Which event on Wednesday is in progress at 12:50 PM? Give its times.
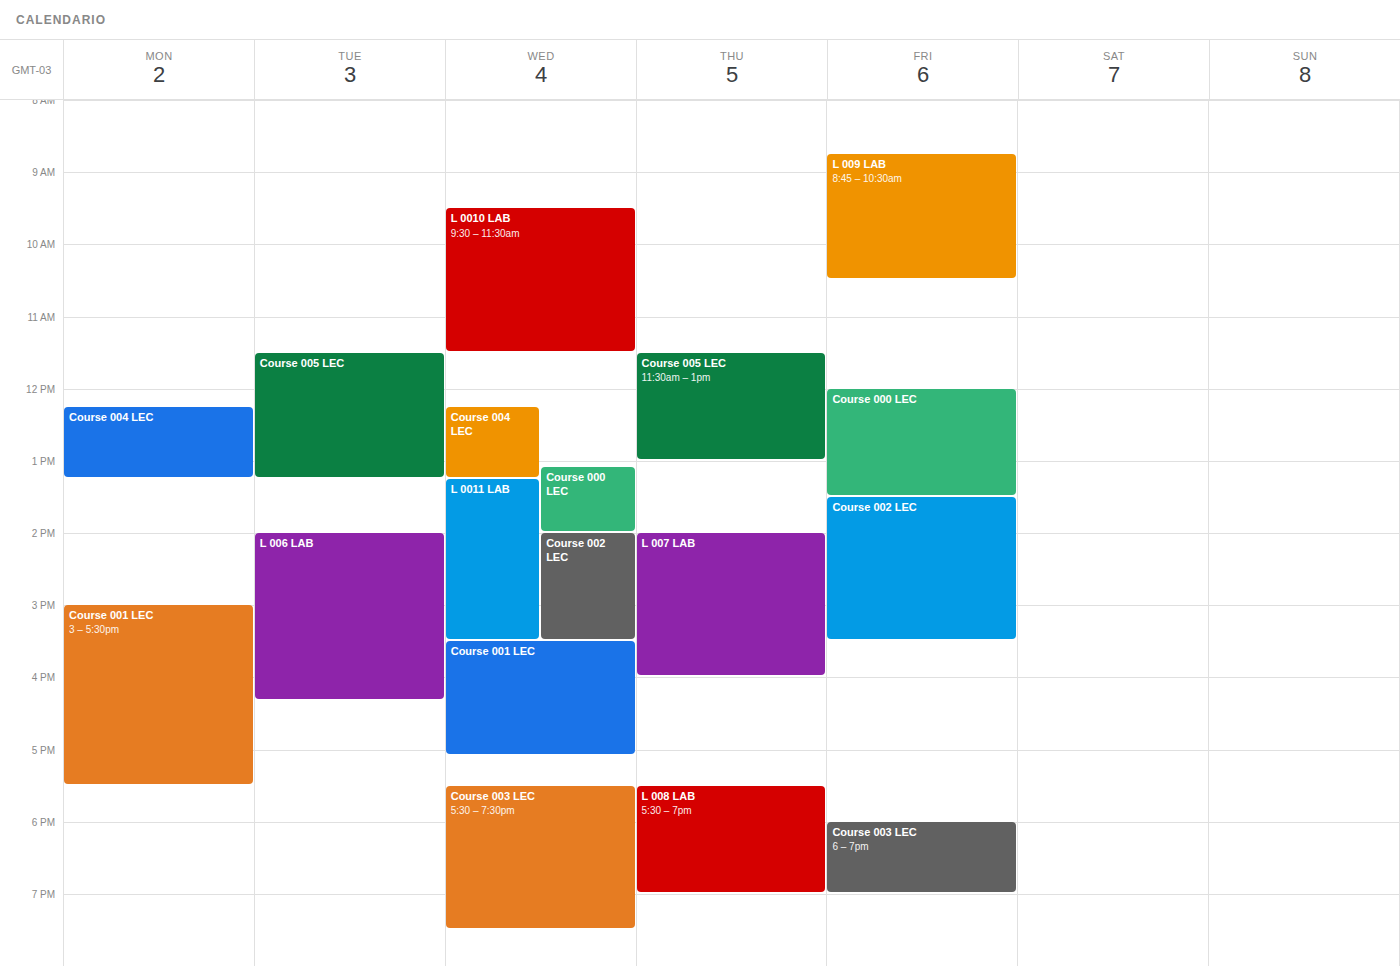
"Course 004 LEC", 12:15 PM to 1:15 PM